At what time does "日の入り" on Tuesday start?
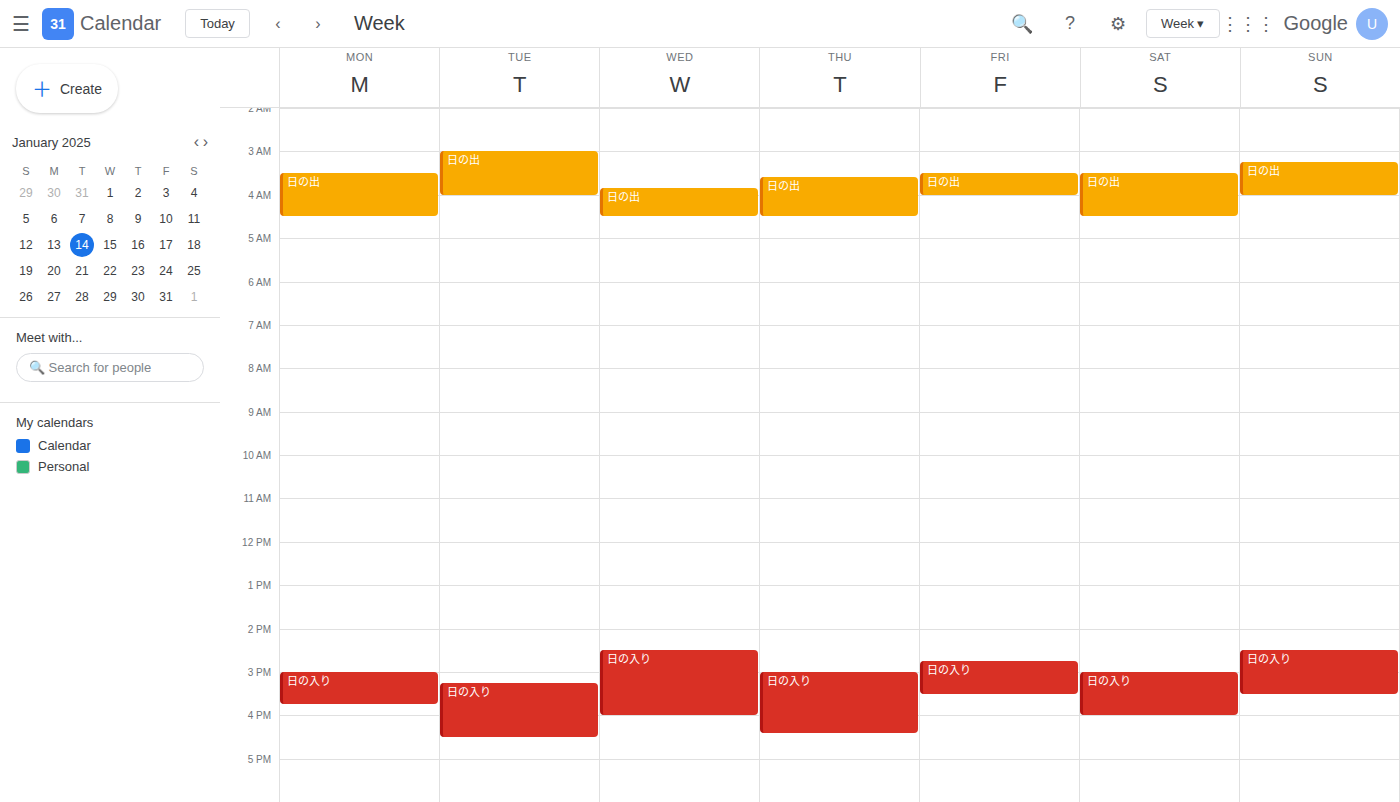
3:15 PM